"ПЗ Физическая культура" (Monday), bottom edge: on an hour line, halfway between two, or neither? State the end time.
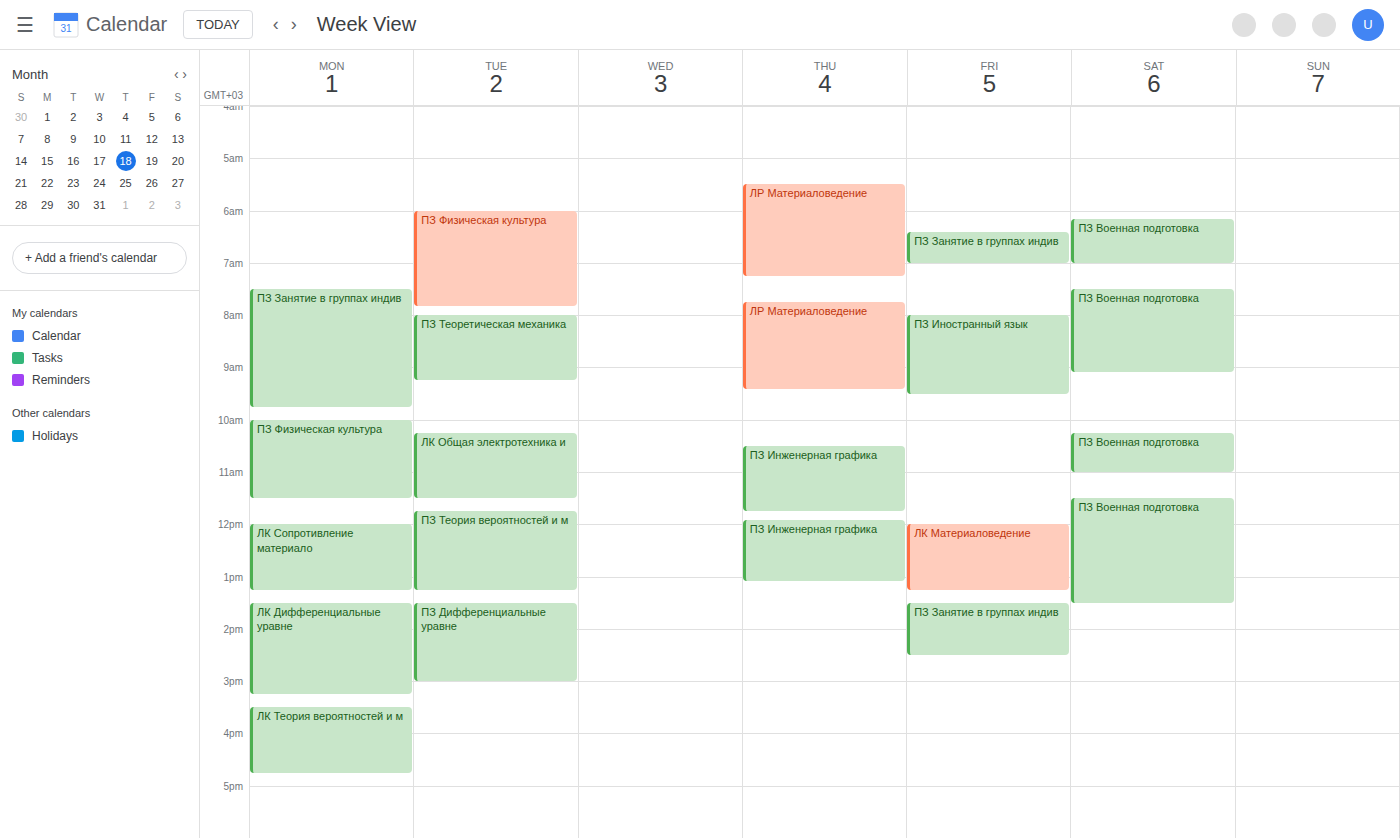
11:30 AM -- halfway between the 11 AM and 12 PM lines.